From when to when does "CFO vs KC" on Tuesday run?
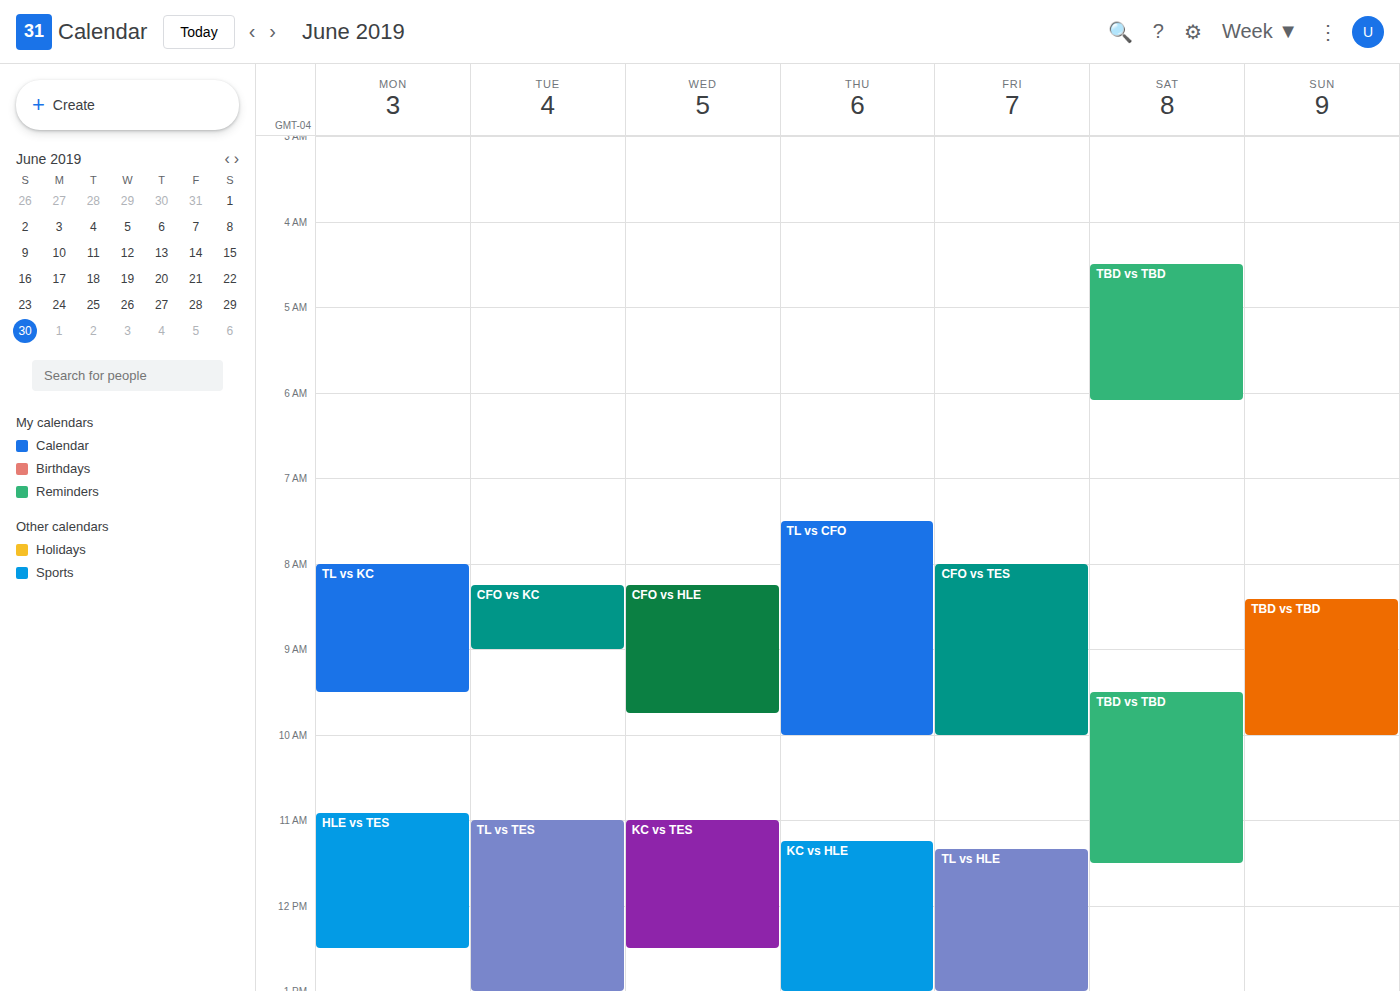
8:15 AM to 9:00 AM